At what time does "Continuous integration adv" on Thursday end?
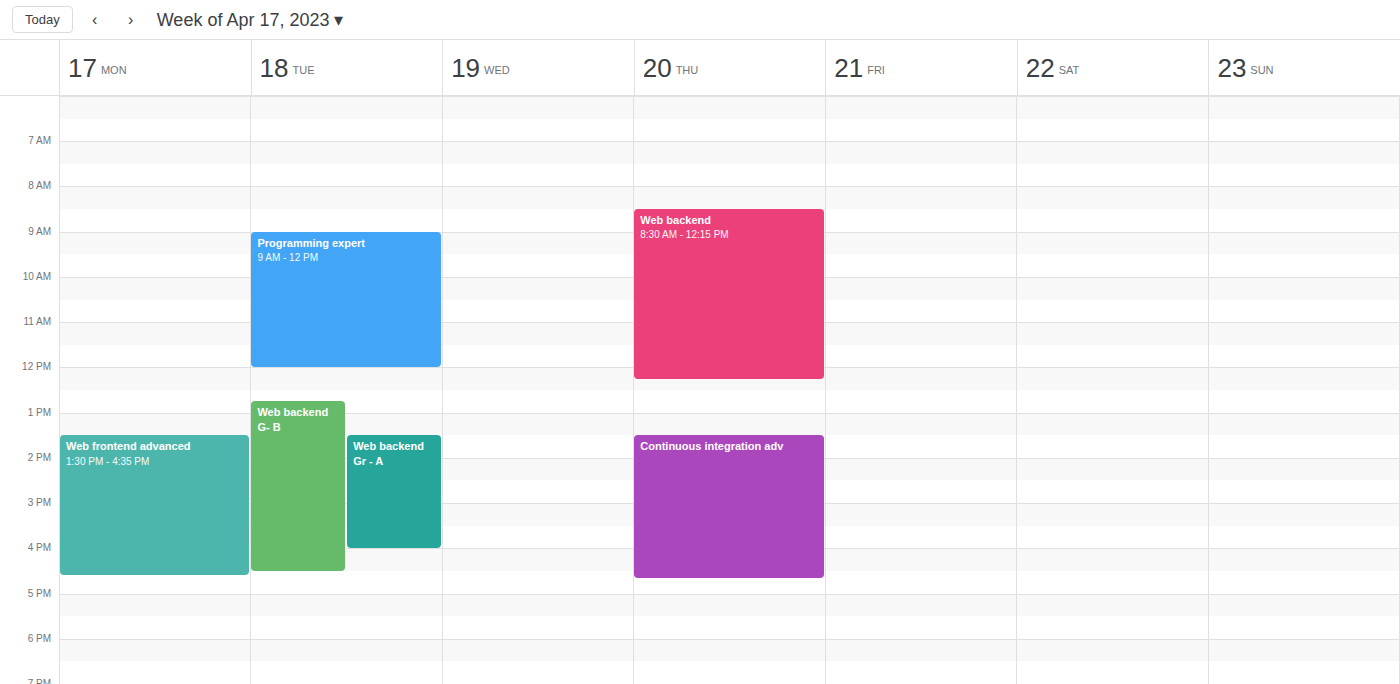
4:40 PM